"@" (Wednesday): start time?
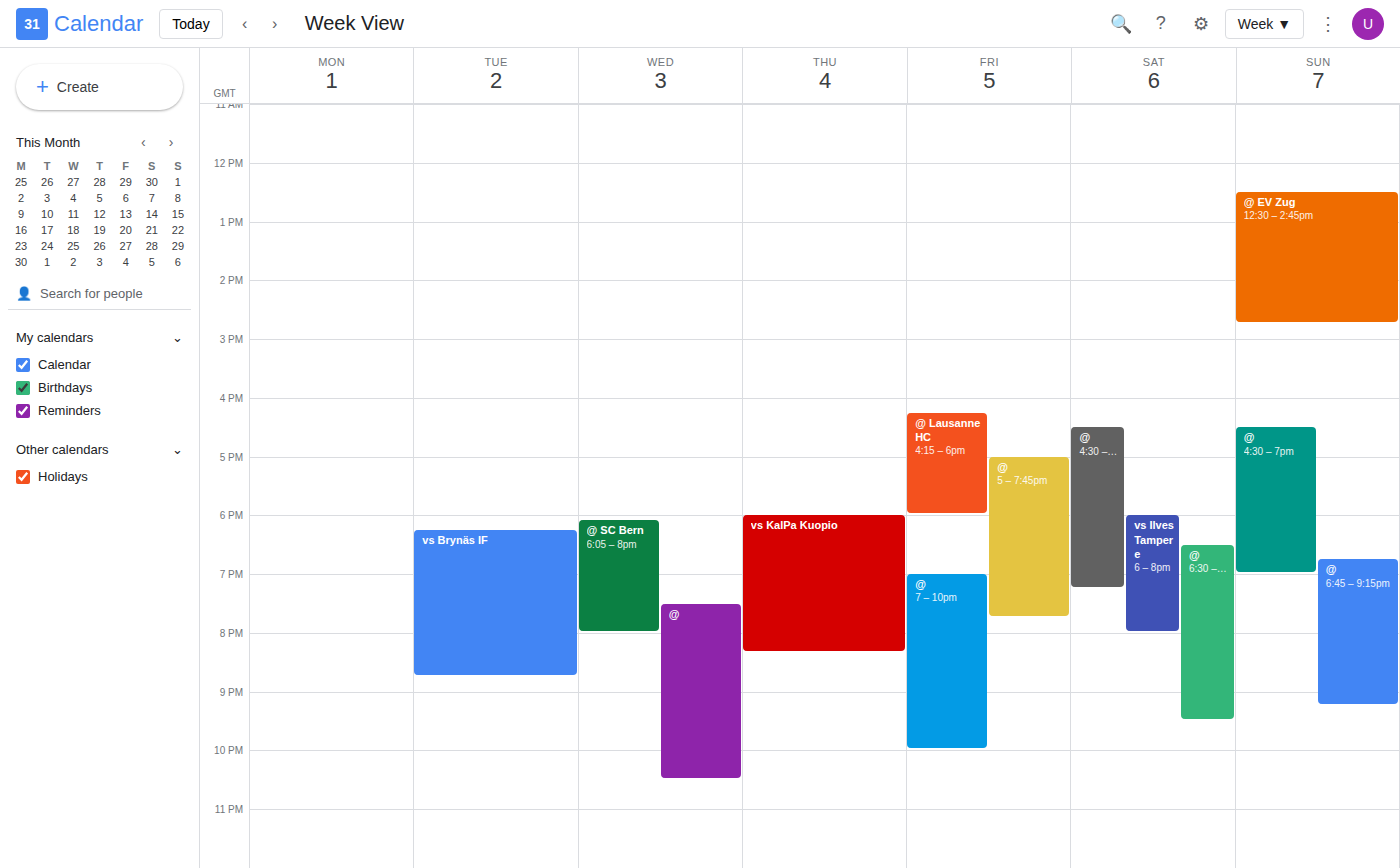
19:30